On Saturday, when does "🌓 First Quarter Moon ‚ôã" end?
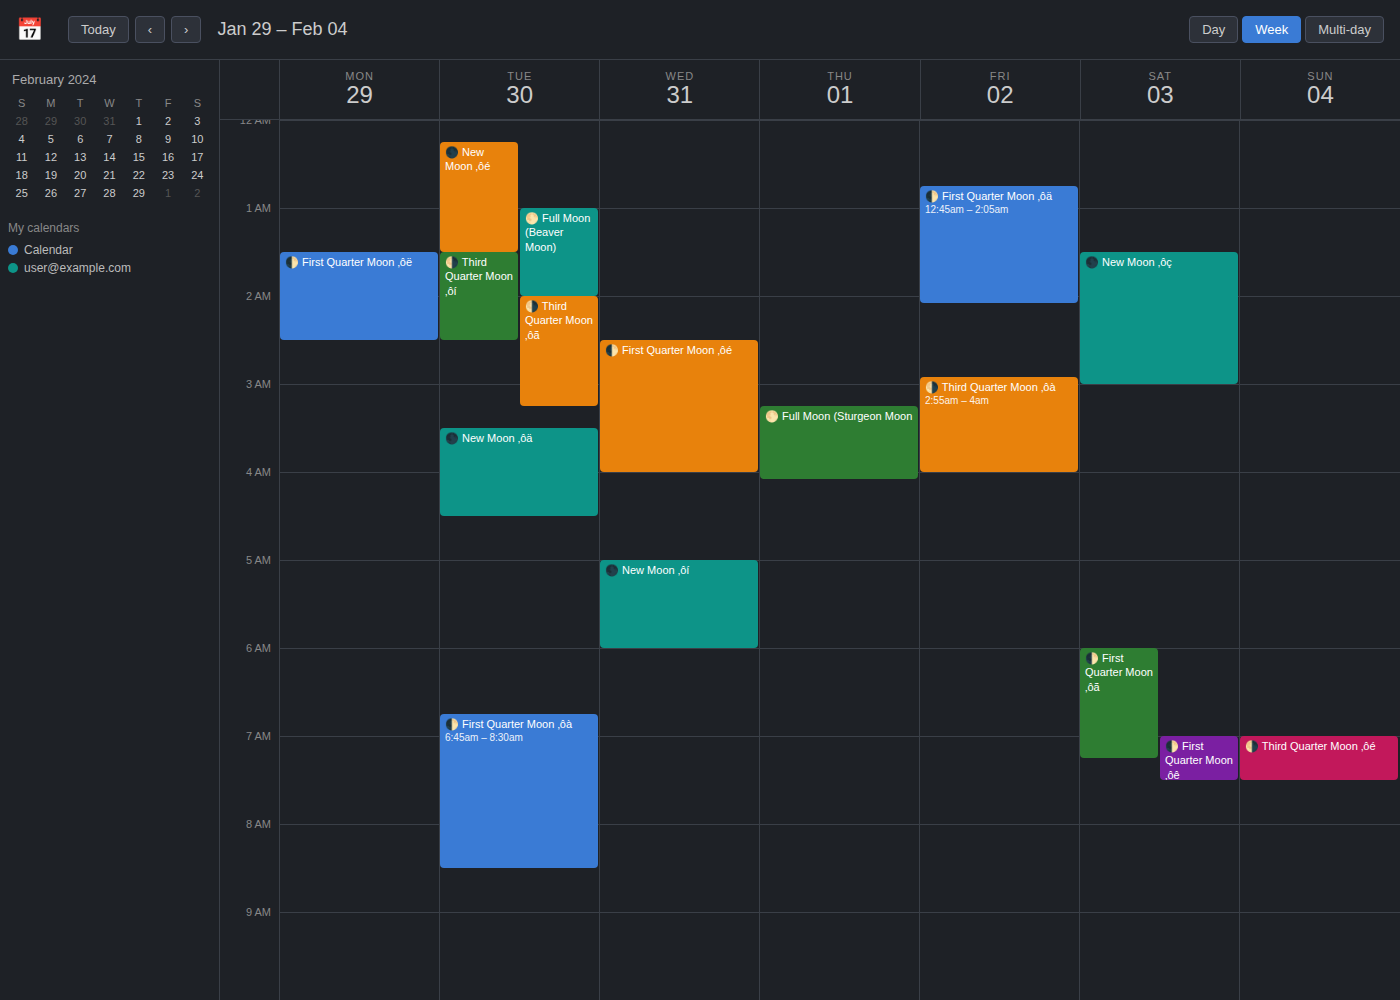
7:15 AM